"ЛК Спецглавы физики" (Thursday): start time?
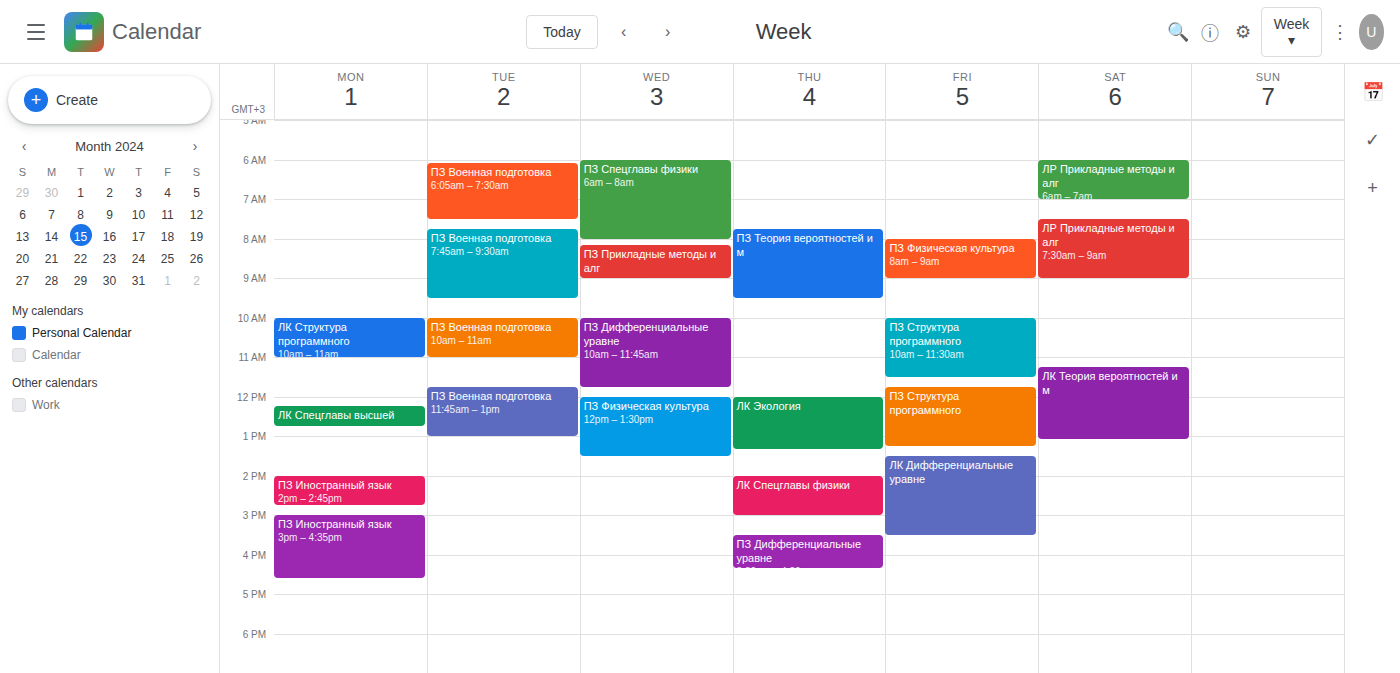
2:00 PM